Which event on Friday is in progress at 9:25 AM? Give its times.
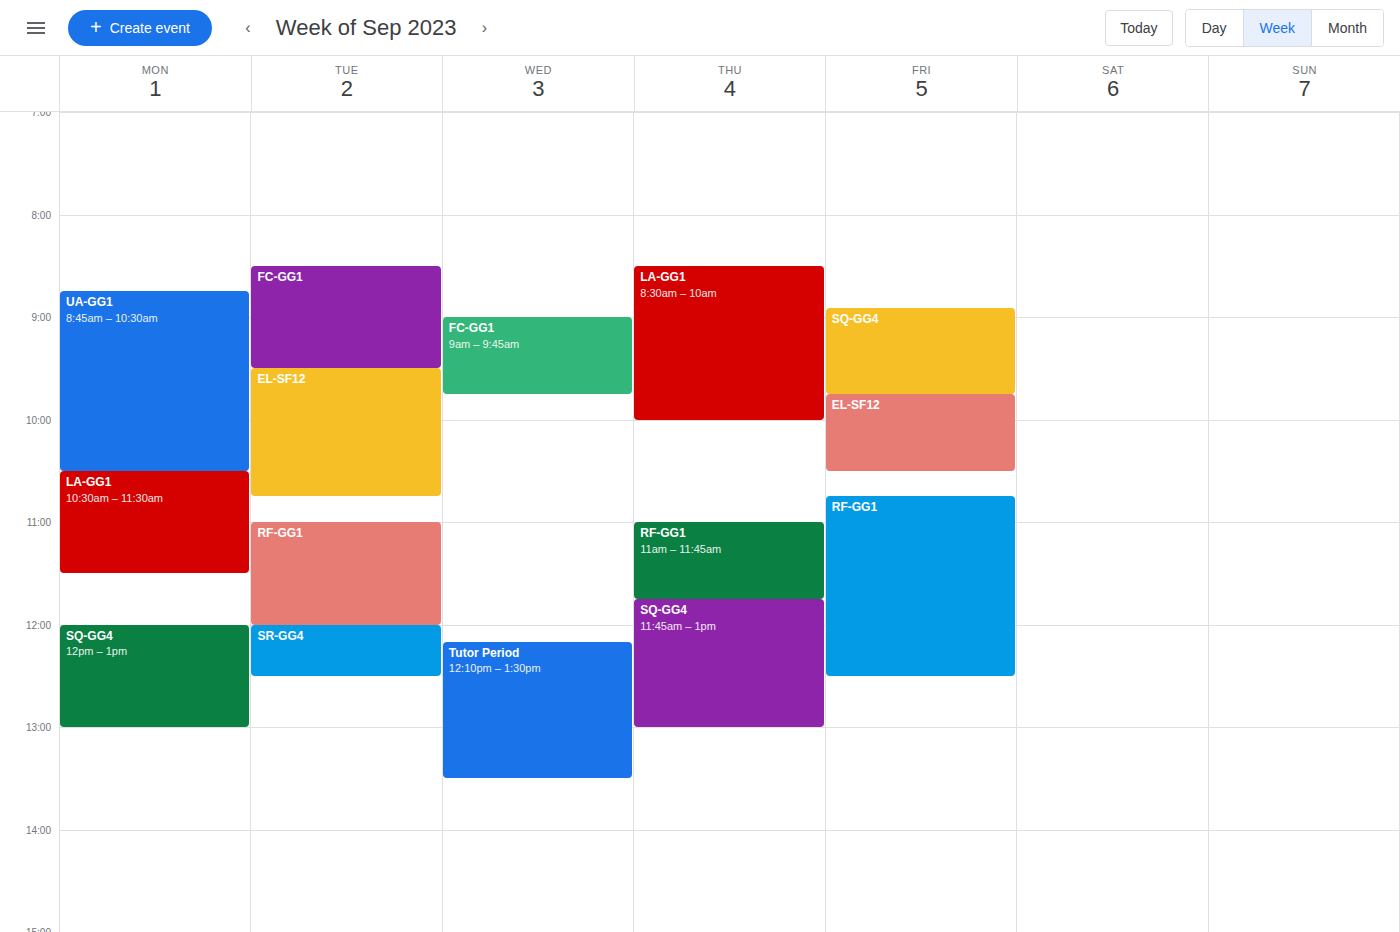
"SQ-GG4", 8:55 AM to 9:45 AM